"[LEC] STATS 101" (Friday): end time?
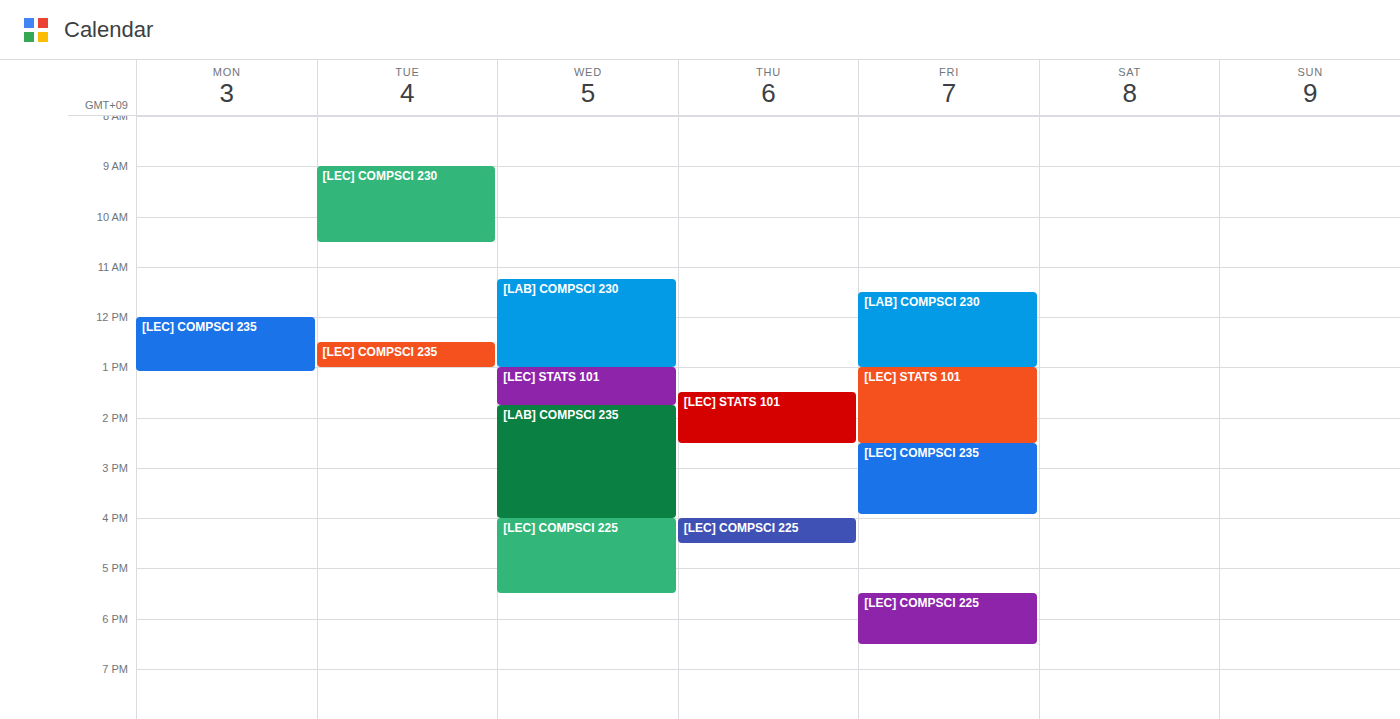
2:30 PM